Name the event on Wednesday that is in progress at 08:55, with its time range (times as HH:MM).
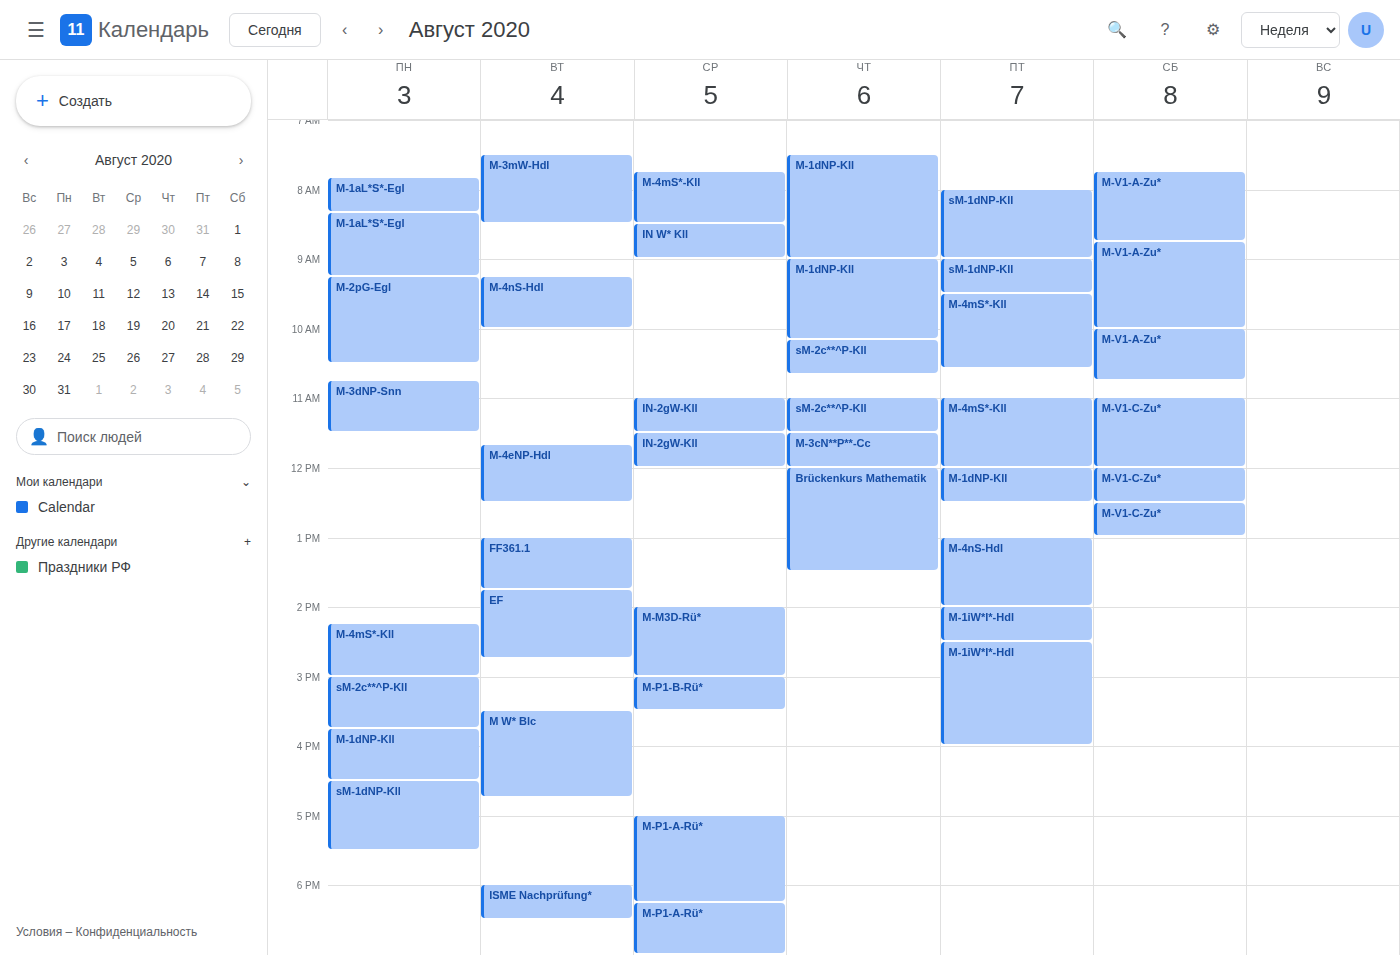
"IN W* Kll", 08:30 to 09:00